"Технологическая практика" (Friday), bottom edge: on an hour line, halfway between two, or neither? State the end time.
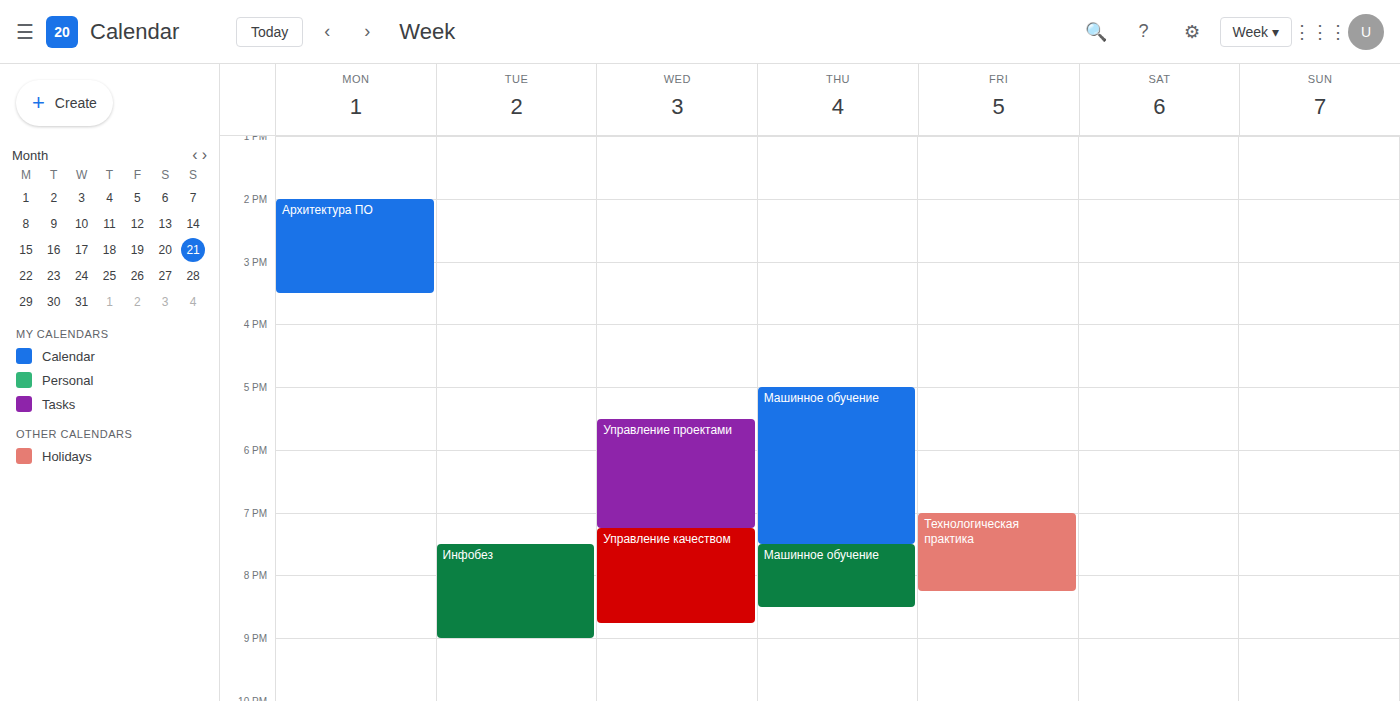
8:15 PM -- neither: a quarter of the way from the 8 PM line to the 9 PM line.